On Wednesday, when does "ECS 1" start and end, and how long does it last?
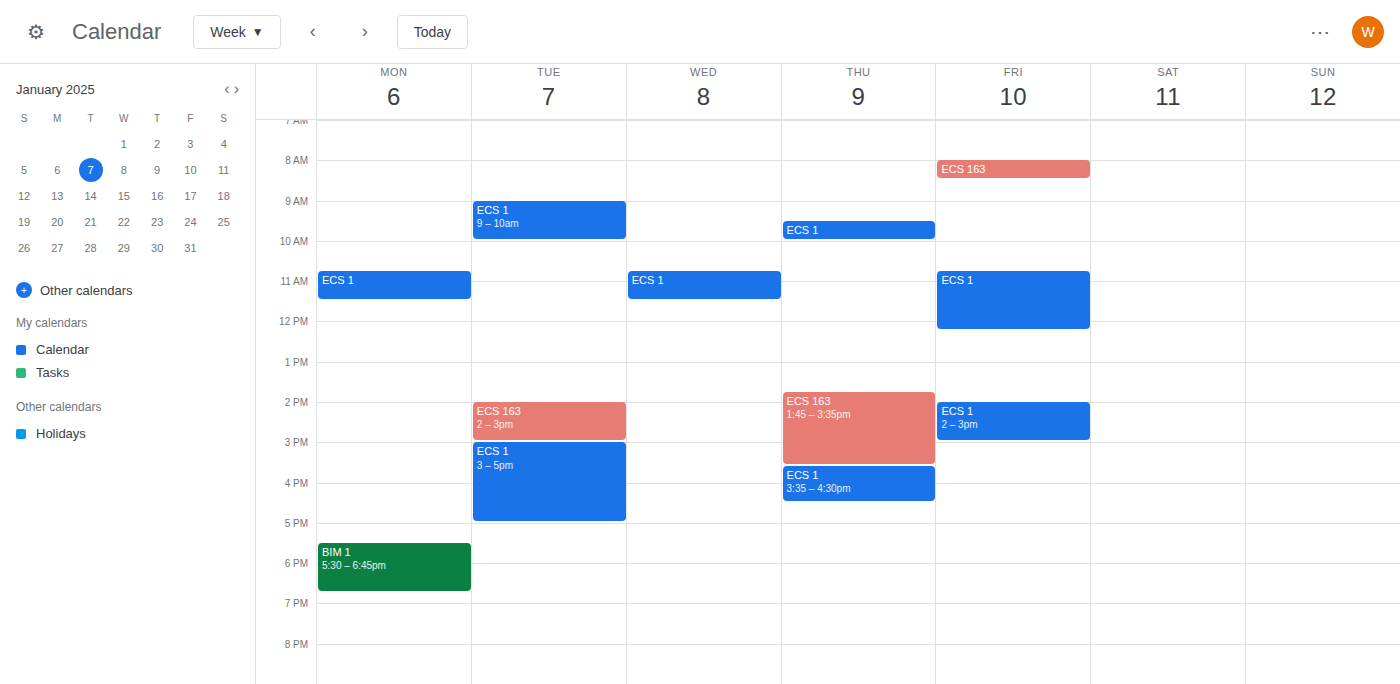
10:45 AM to 11:30 AM, 45 minutes